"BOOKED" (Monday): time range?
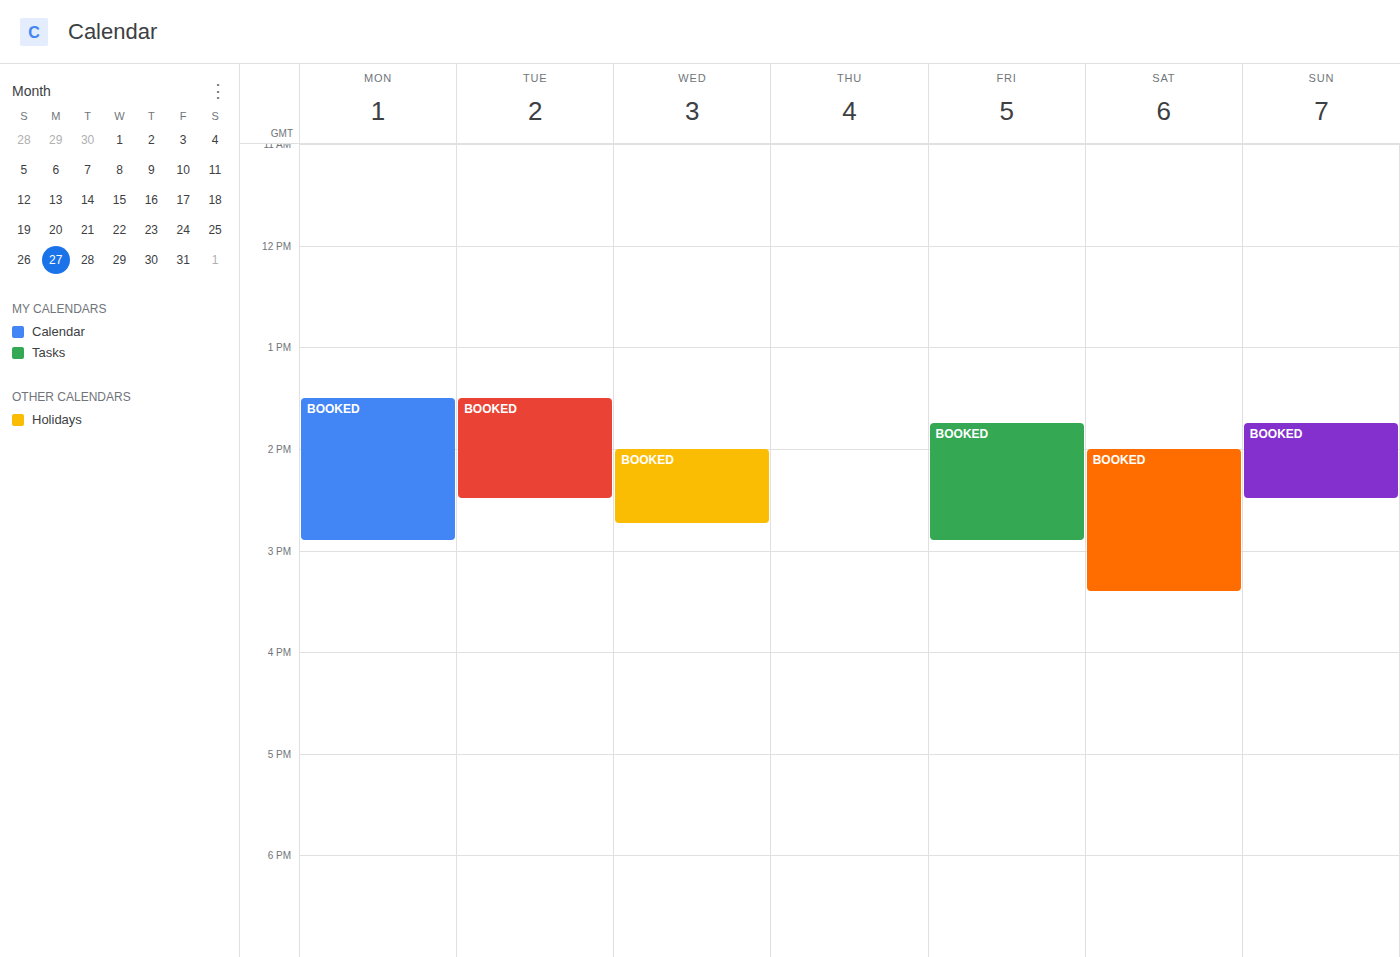
13:30 to 14:55